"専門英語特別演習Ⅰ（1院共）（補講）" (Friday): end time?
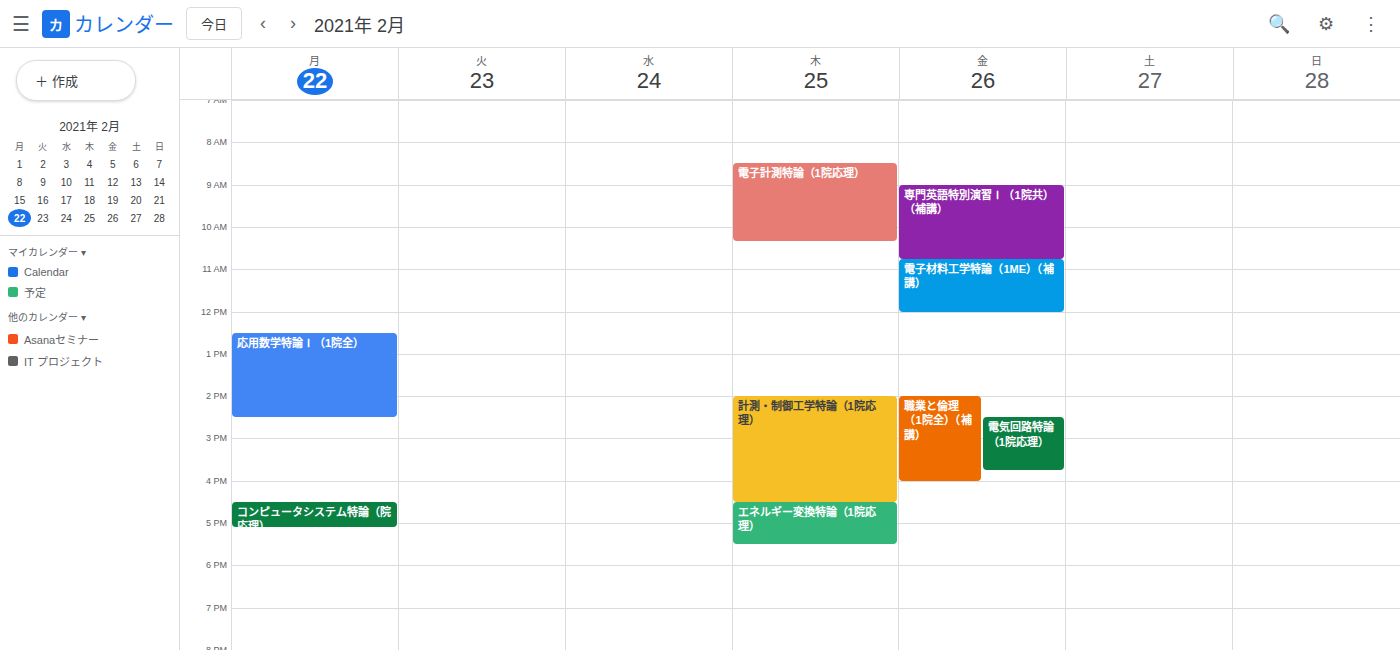
10:45 AM